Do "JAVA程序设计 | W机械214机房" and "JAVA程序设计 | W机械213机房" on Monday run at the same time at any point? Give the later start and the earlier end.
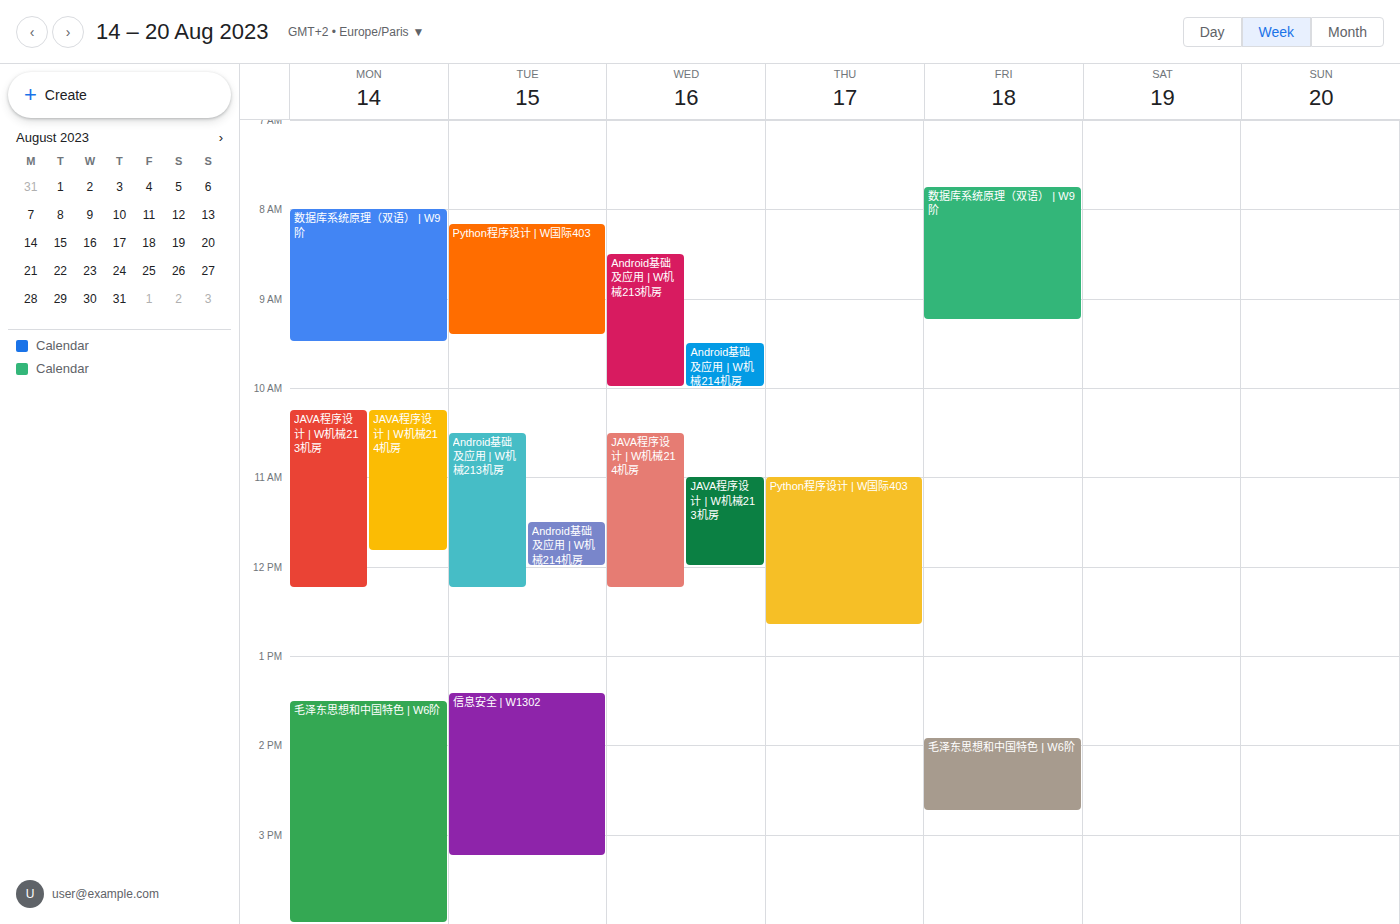
"JAVA程序设计 | W机械213机房" starts at 10:15 AM, before "JAVA程序设计 | W机械214机房" ends at 11:50 AM -- they overlap.